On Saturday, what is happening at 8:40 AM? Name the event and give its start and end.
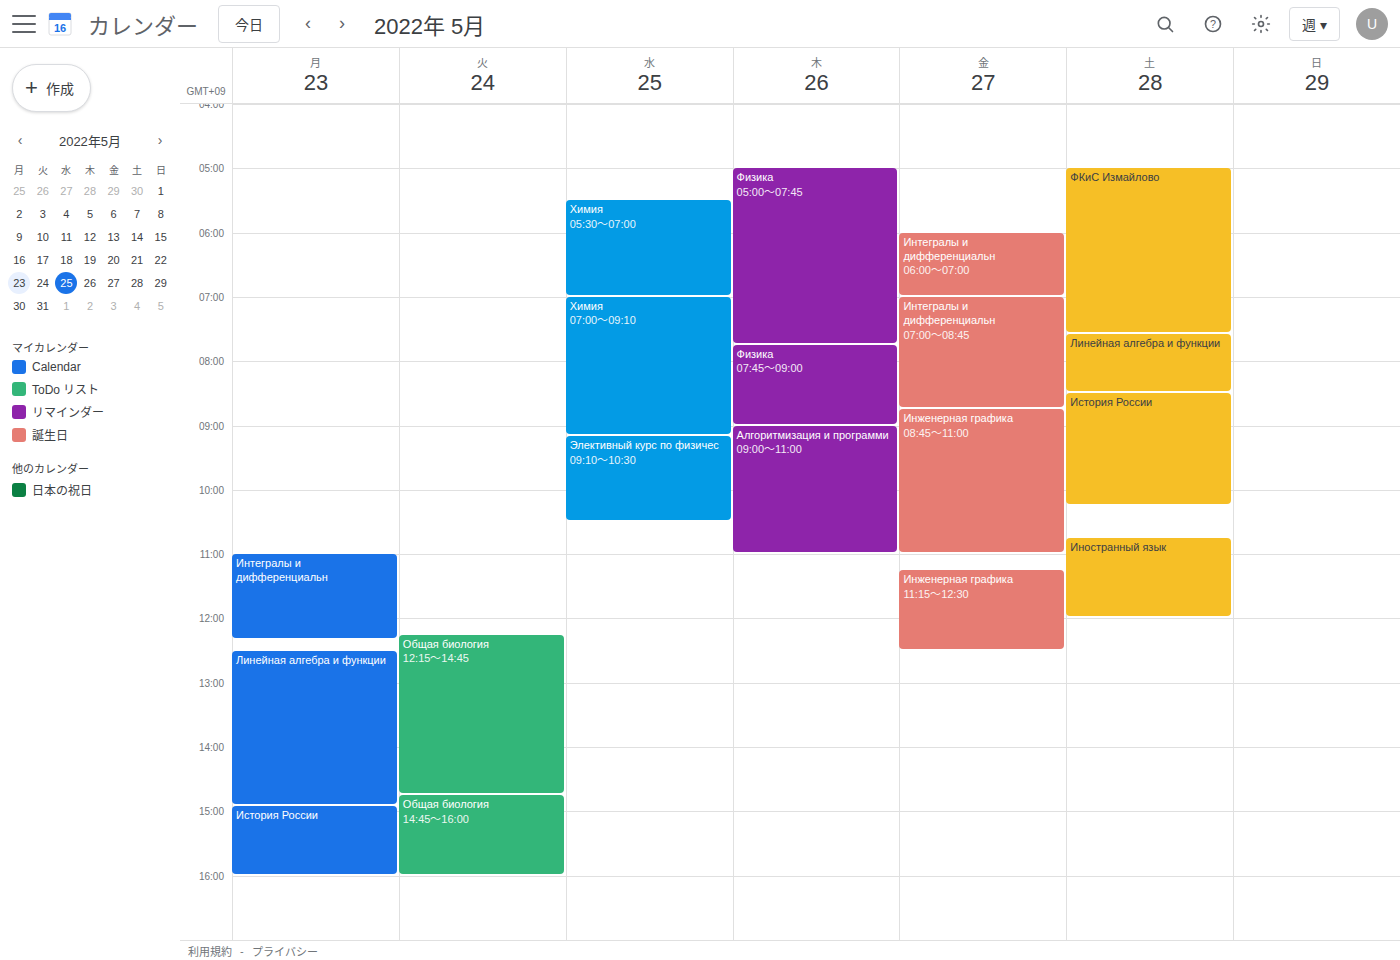
"История России", 8:30 AM to 10:15 AM